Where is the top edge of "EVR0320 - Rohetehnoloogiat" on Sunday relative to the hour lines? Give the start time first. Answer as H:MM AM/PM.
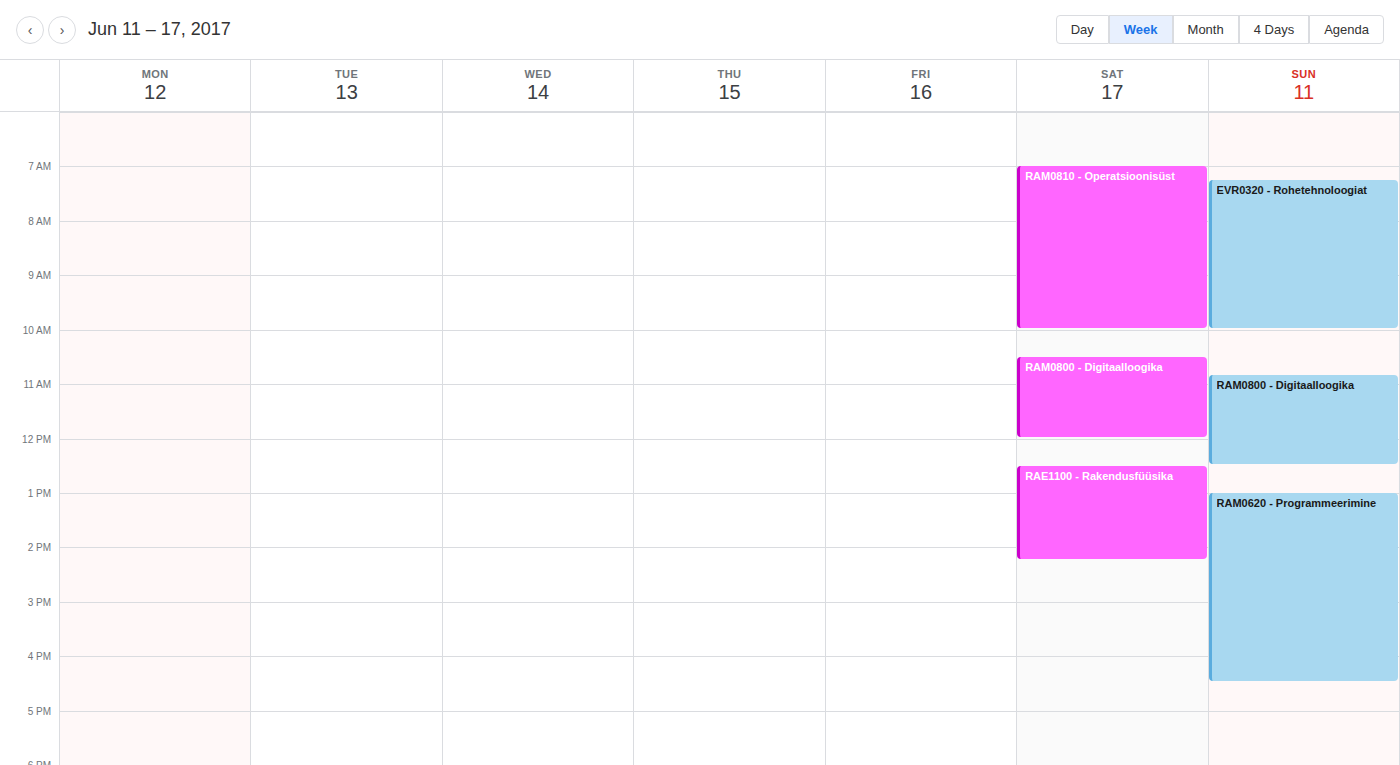
7:15 AM -- neither: a quarter of the way from the 7 AM line to the 8 AM line.